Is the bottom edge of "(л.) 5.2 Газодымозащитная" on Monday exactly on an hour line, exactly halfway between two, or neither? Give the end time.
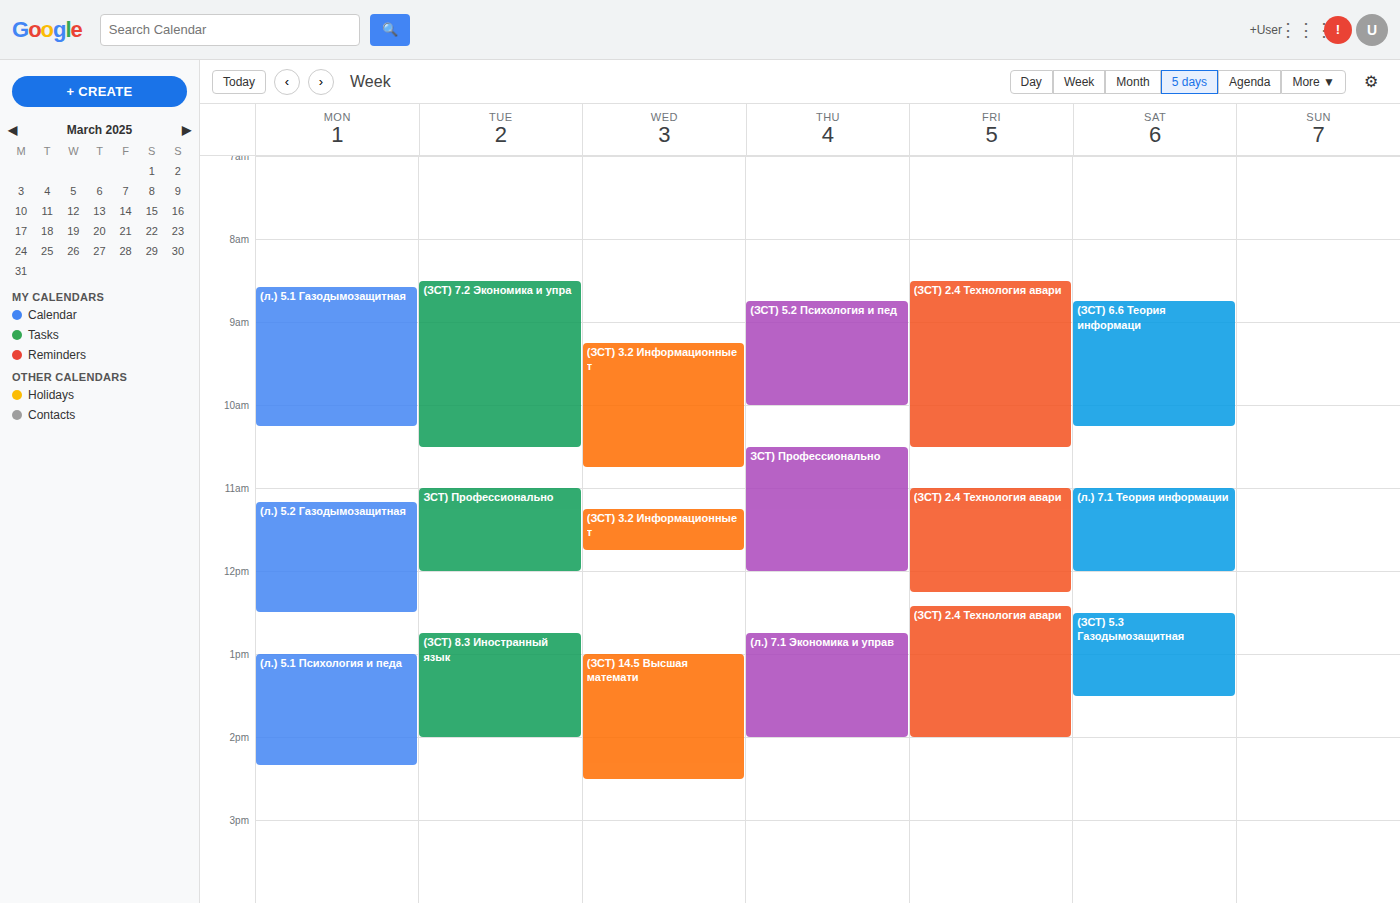
12:30 PM -- halfway between the 12 PM and 1 PM lines.